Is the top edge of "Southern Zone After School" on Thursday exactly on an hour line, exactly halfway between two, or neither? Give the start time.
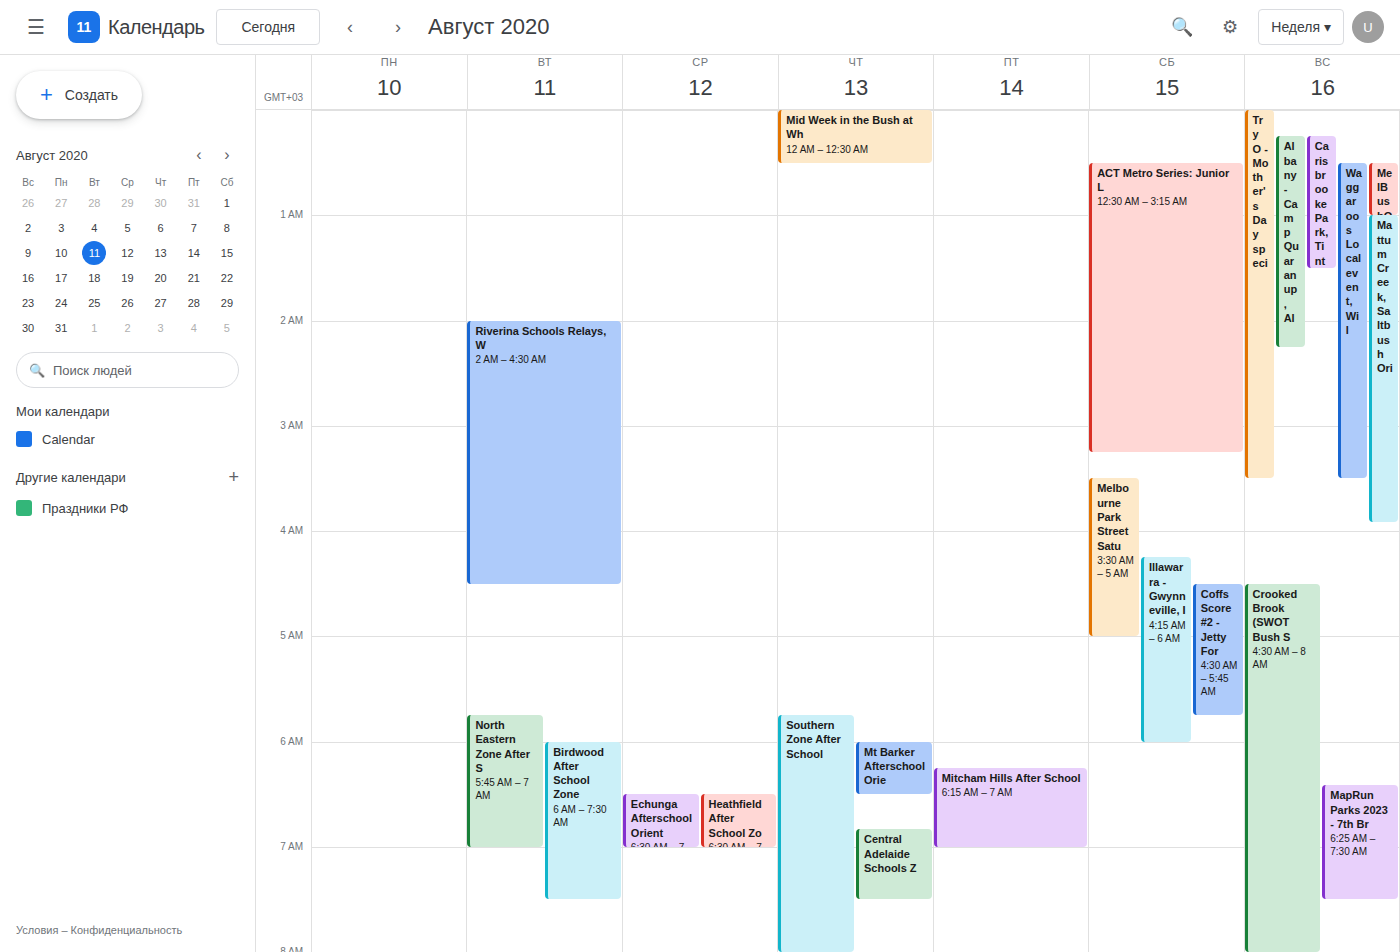
5:45 AM -- neither: three quarters of the way from the 5 AM line to the 6 AM line.